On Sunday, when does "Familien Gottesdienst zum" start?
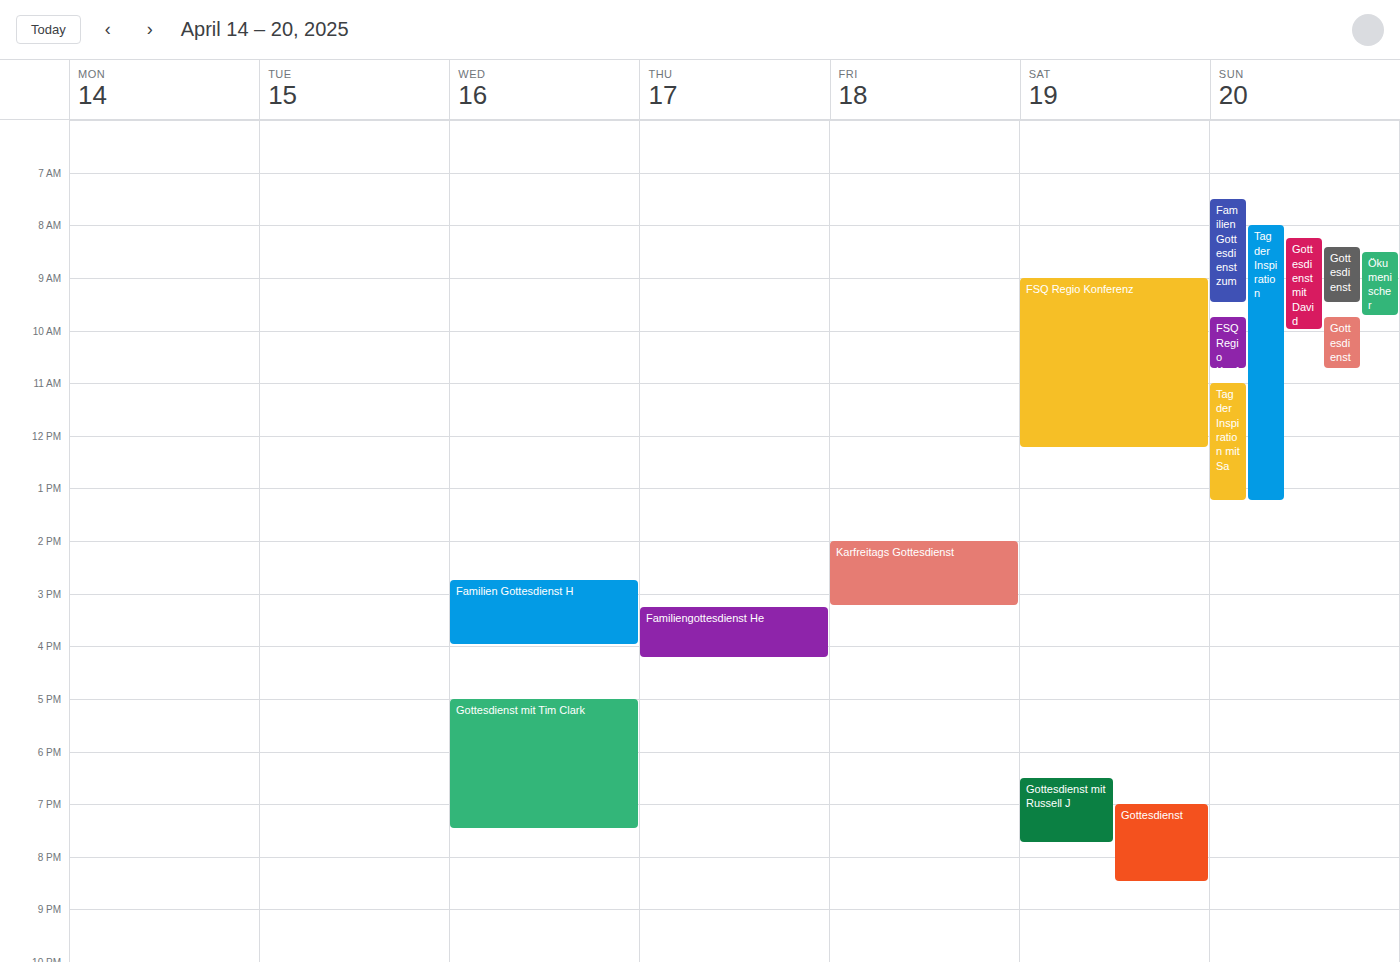
07:30